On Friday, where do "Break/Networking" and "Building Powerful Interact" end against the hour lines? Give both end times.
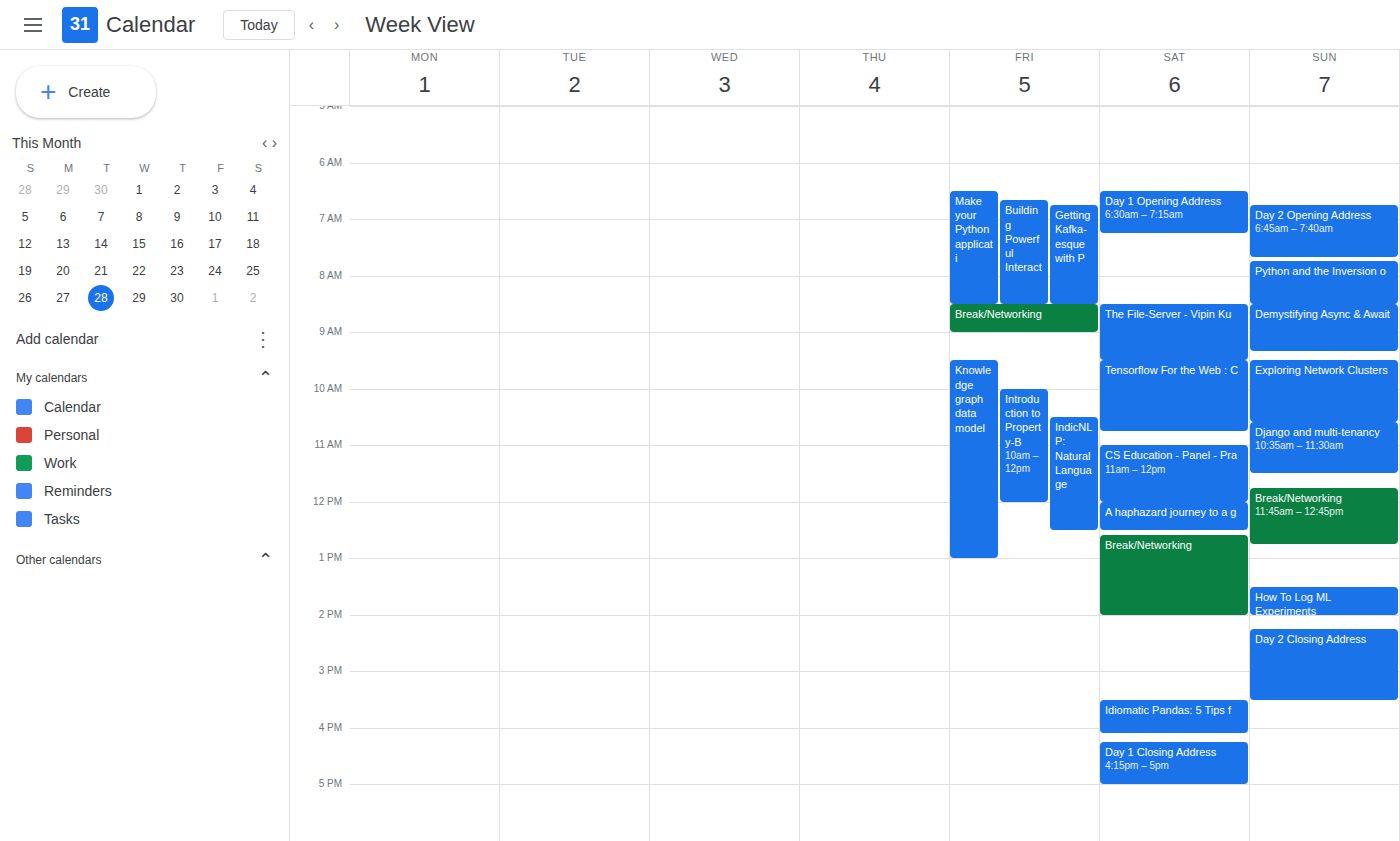
"Break/Networking": 9:00 AM, exactly on the 9 AM line. "Building Powerful Interact": 8:30 AM, halfway between the 8 AM and 9 AM lines.